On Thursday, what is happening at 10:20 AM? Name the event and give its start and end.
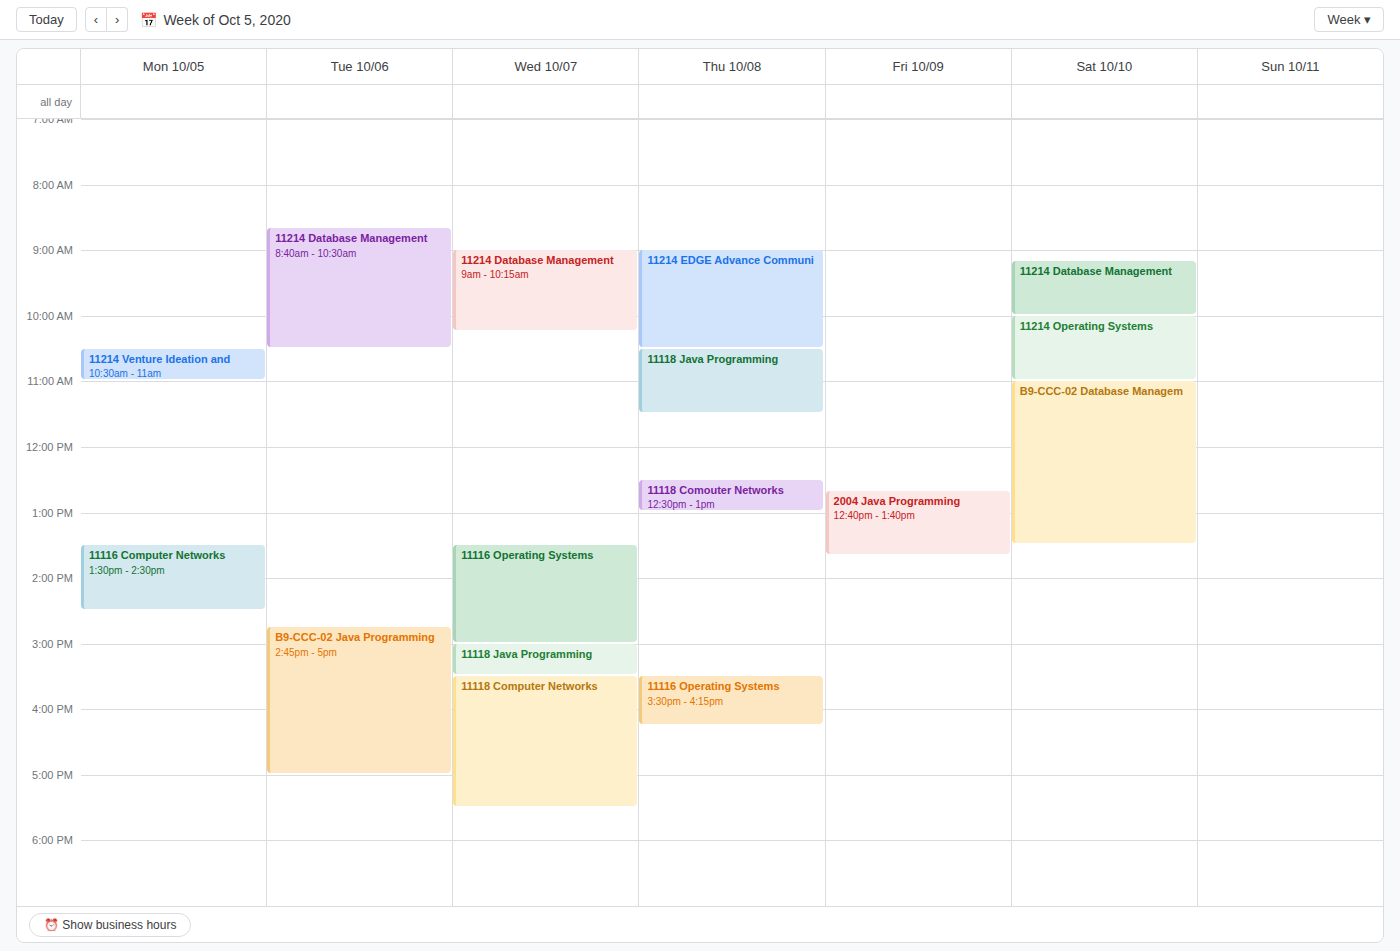
"11214 EDGE Advance Communi", 9:00 AM to 10:30 AM